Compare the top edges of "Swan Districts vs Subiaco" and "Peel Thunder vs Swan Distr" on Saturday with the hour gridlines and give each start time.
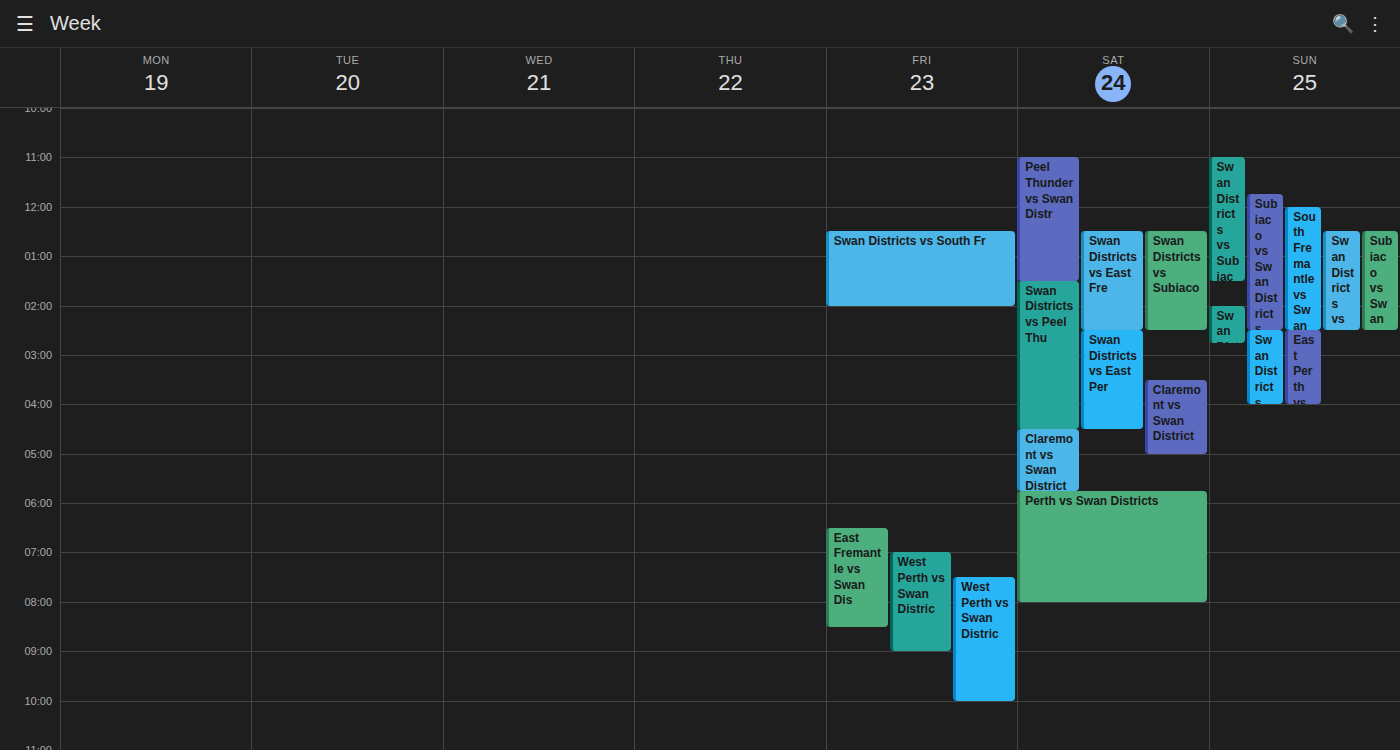
"Swan Districts vs Subiaco": 12:30 PM, halfway between the 12 PM and 1 PM lines. "Peel Thunder vs Swan Distr": 11:00 AM, exactly on the 11 AM line.